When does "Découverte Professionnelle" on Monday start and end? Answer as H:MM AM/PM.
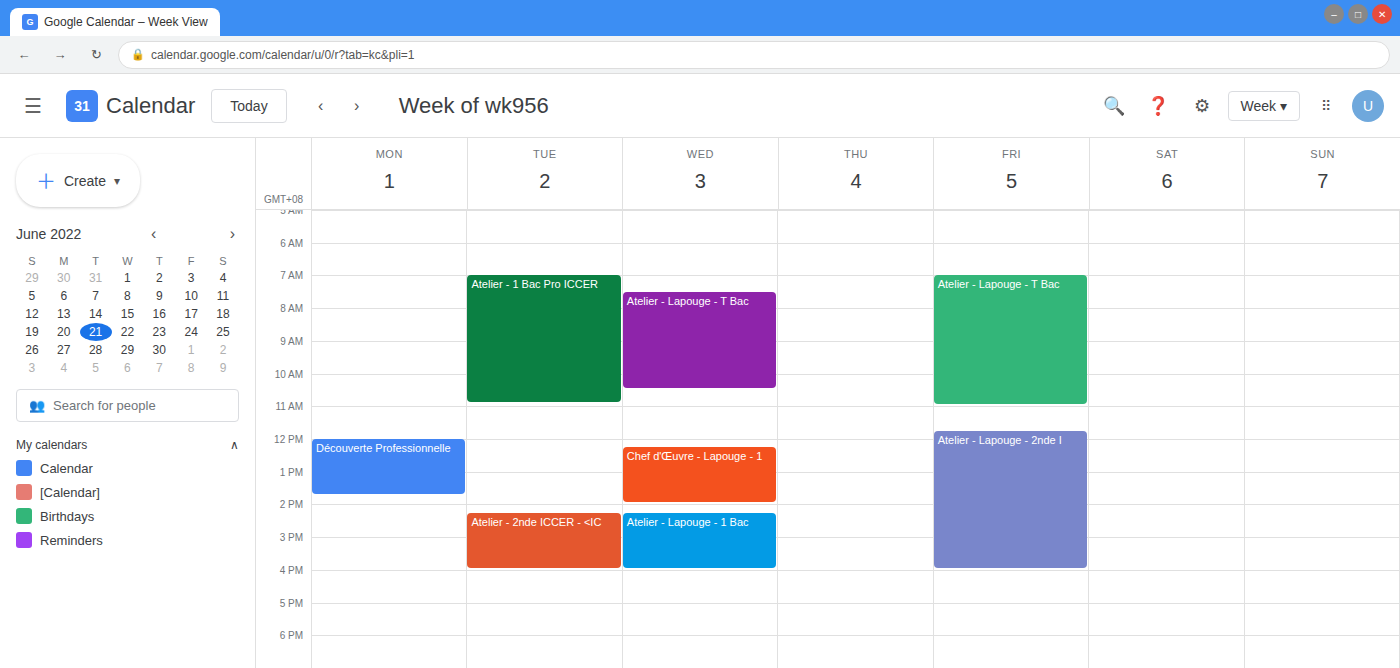
12:00 PM to 1:45 PM